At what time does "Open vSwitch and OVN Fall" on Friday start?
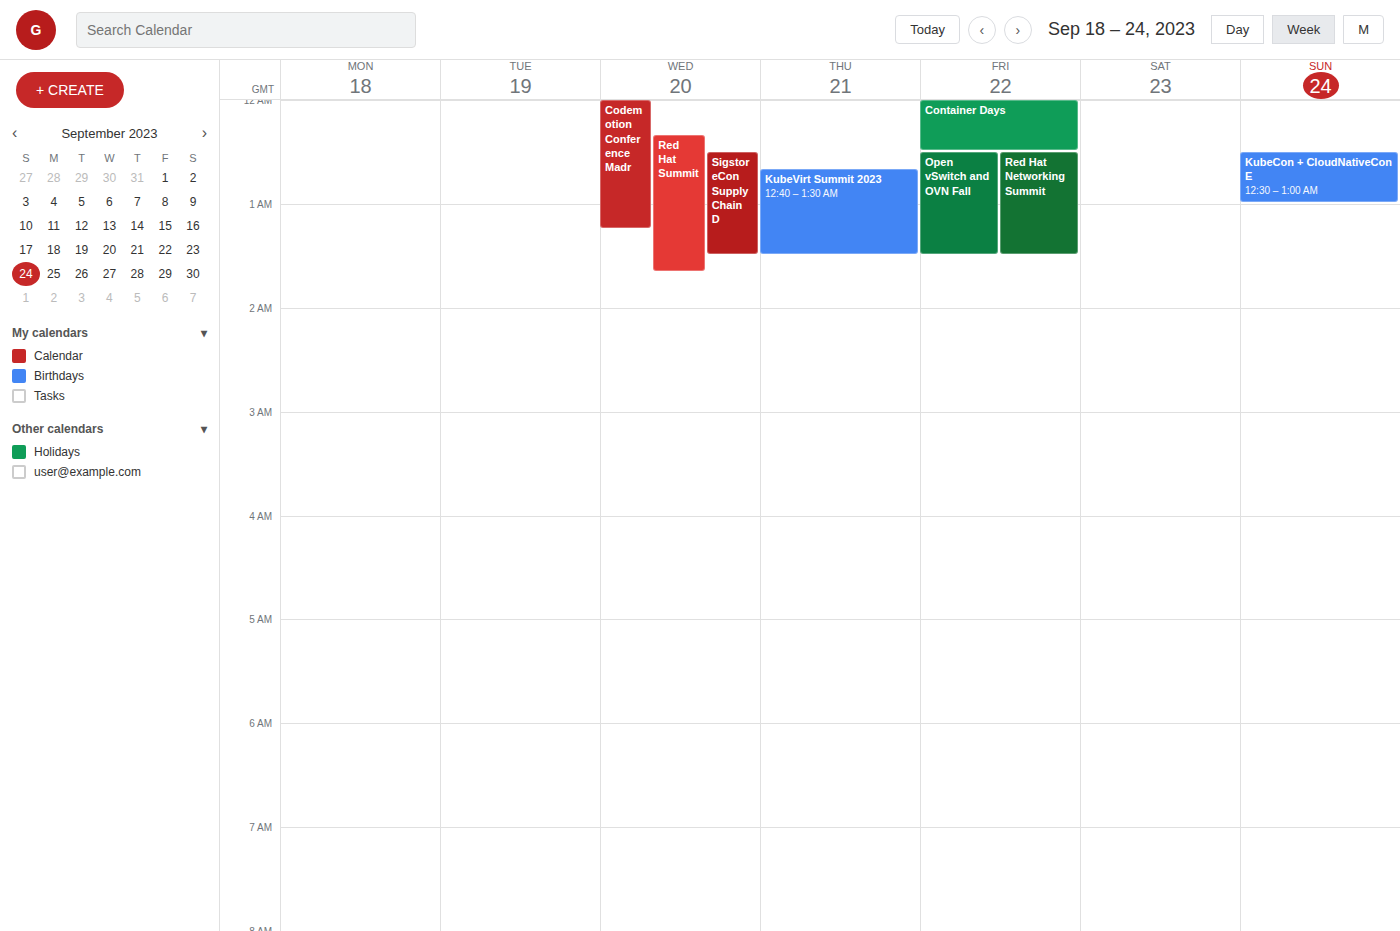
12:30 AM